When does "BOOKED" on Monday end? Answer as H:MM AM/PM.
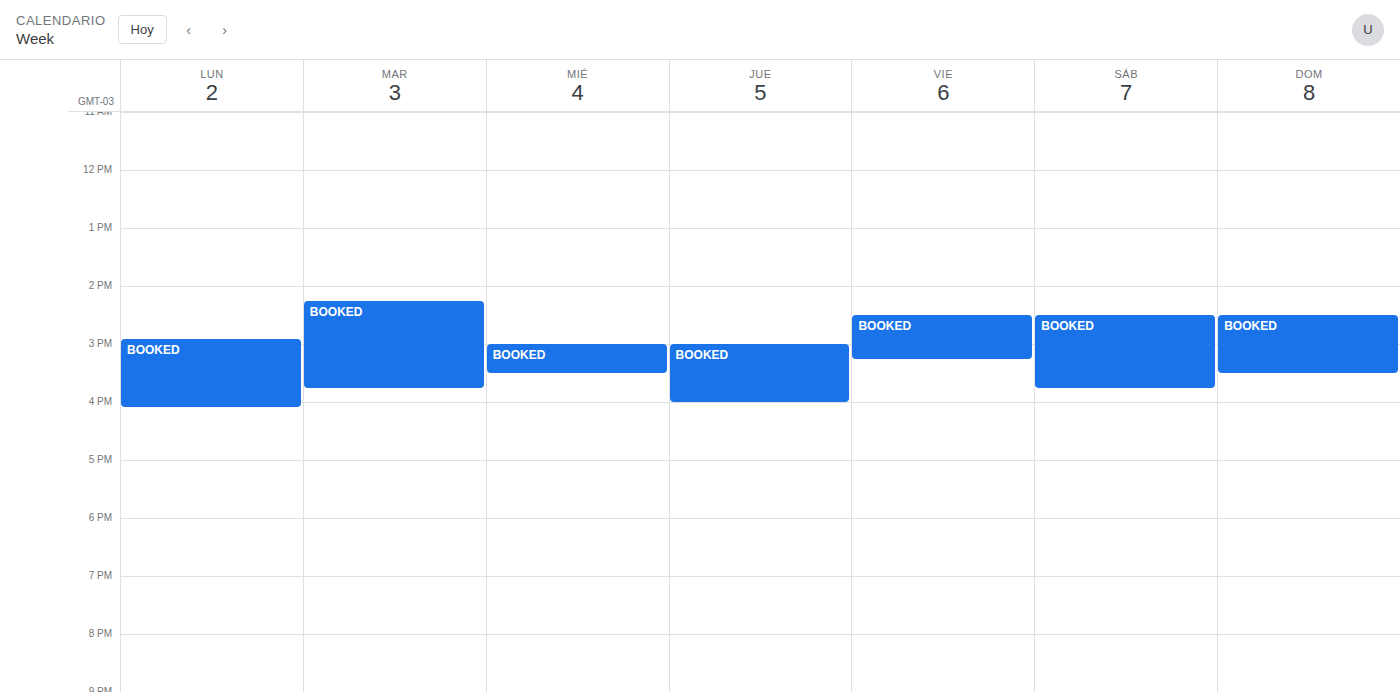
4:05 PM